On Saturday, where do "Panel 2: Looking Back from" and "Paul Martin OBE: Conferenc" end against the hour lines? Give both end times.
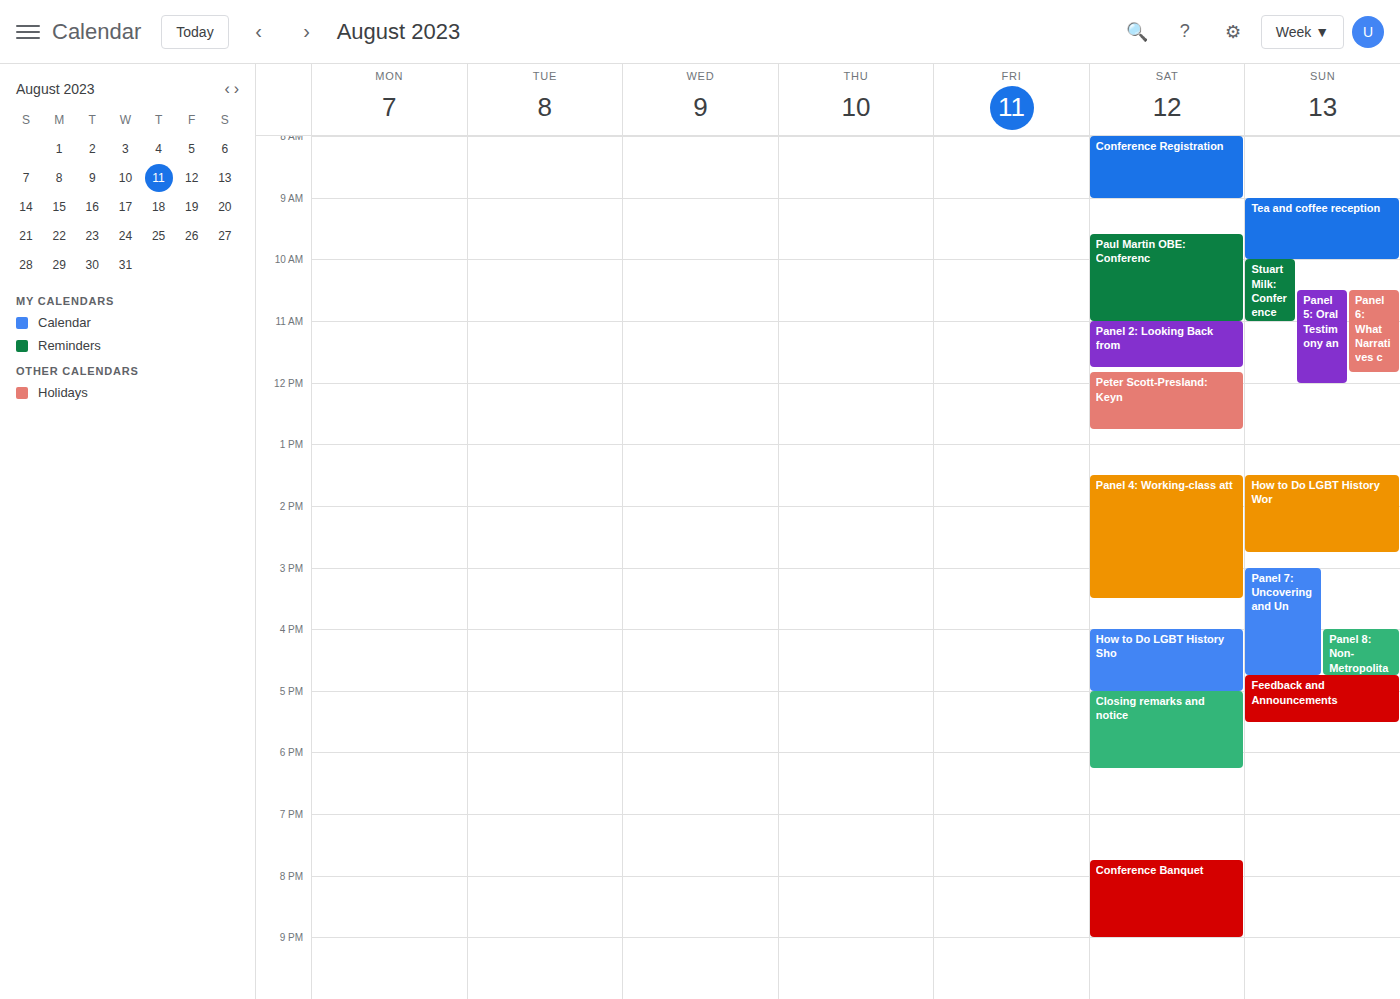
"Panel 2: Looking Back from": 11:45 AM, neither: three quarters of the way from the 11 AM line to the 12 PM line. "Paul Martin OBE: Conferenc": 11:00 AM, exactly on the 11 AM line.